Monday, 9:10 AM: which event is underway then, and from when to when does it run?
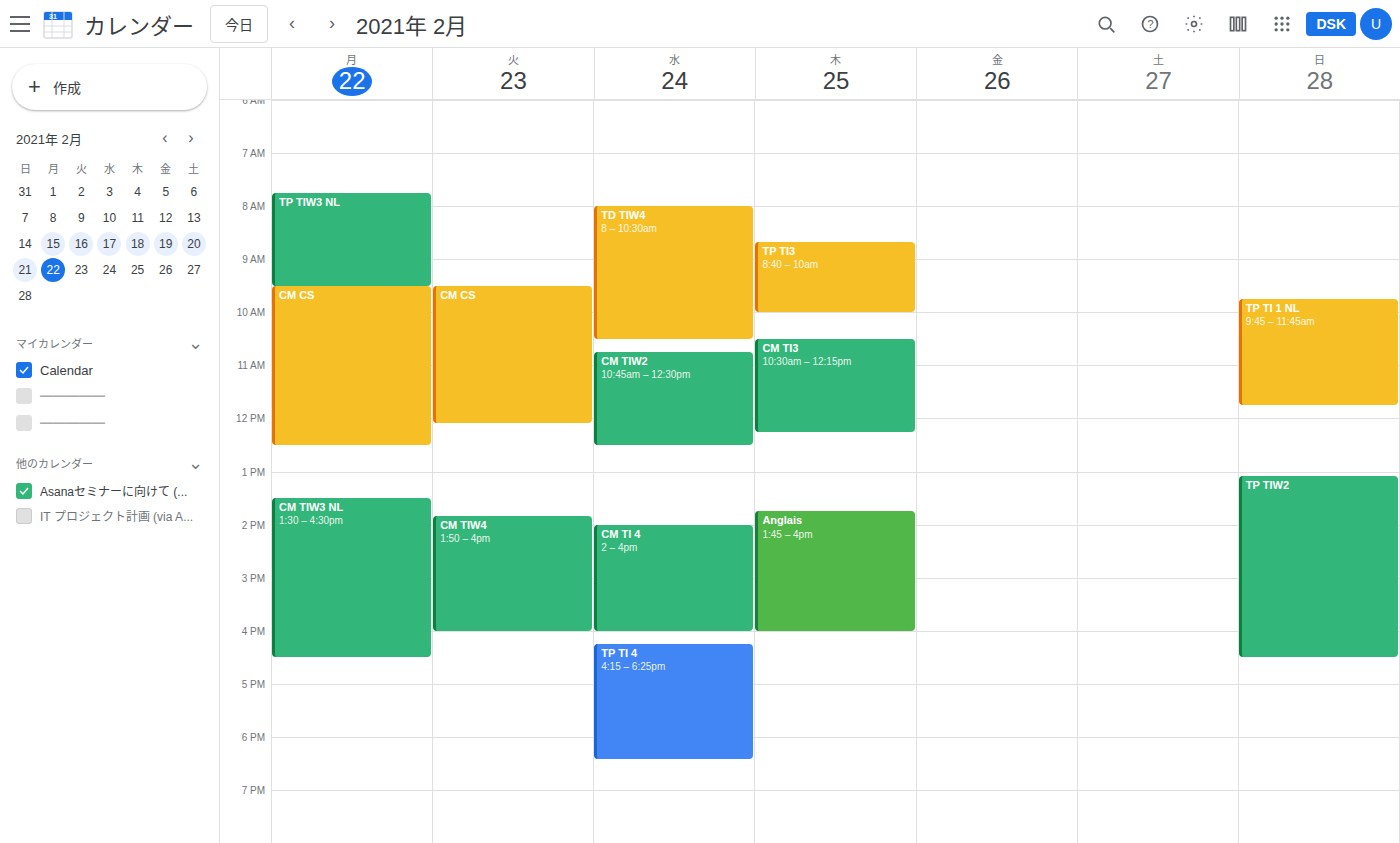
"TP TIW3 NL", 7:45 AM to 9:30 AM